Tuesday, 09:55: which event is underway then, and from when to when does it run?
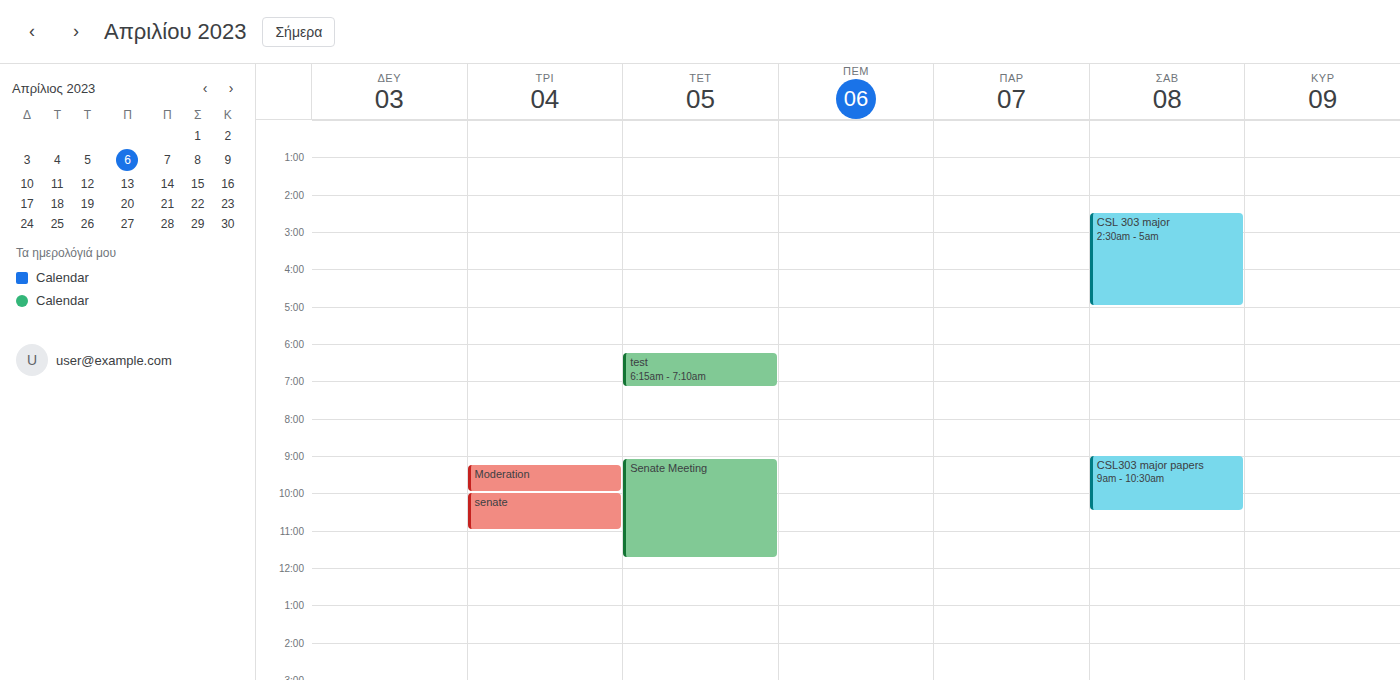
"Moderation", 09:15 to 10:00